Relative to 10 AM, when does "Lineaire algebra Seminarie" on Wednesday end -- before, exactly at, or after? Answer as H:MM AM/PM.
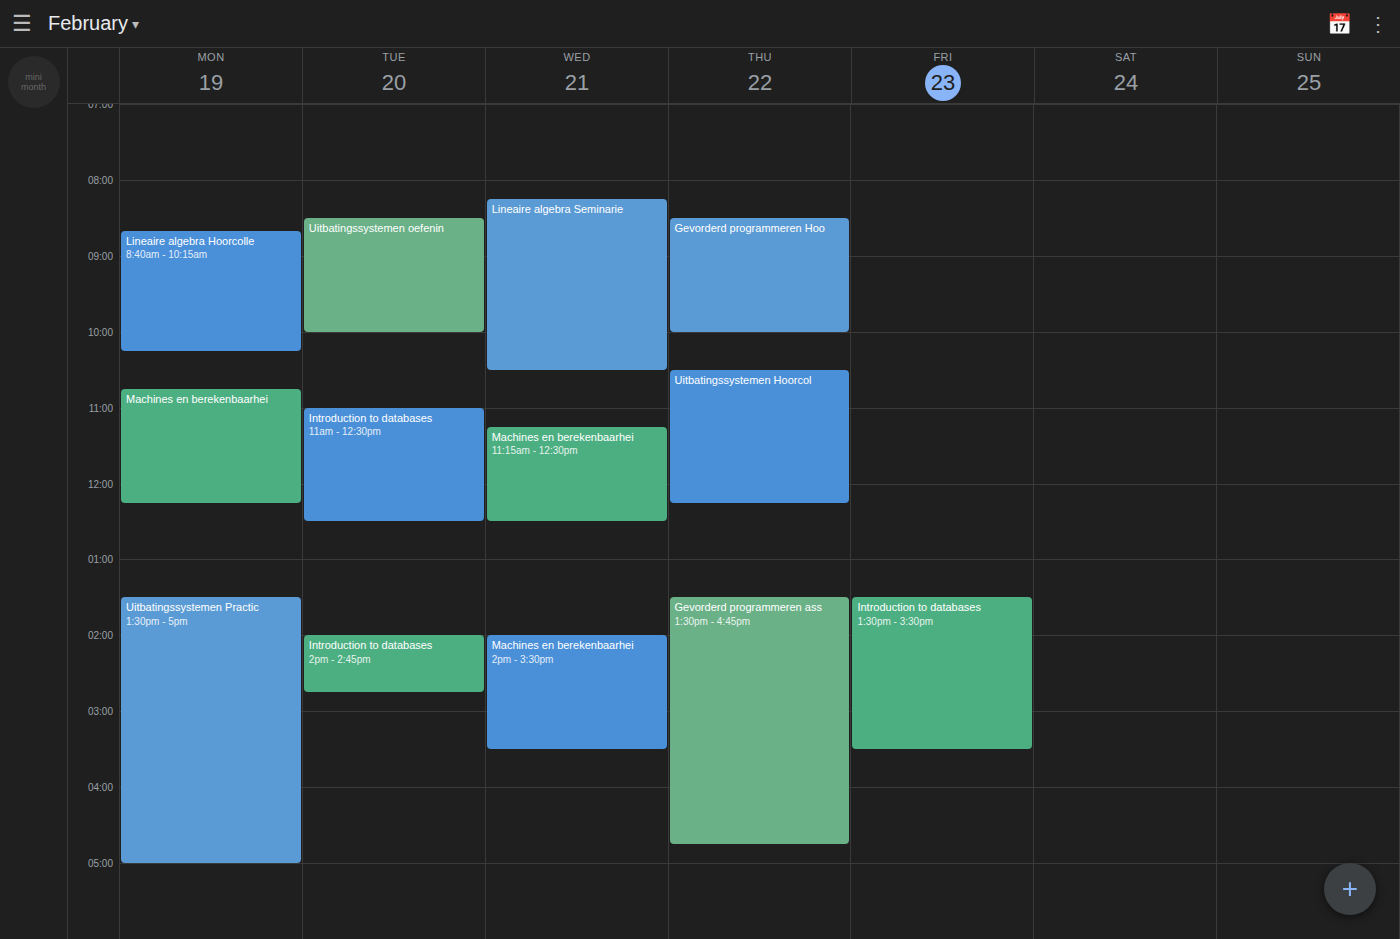
10:30 AM -- after 10 AM, 30 minutes below the 10 AM line.